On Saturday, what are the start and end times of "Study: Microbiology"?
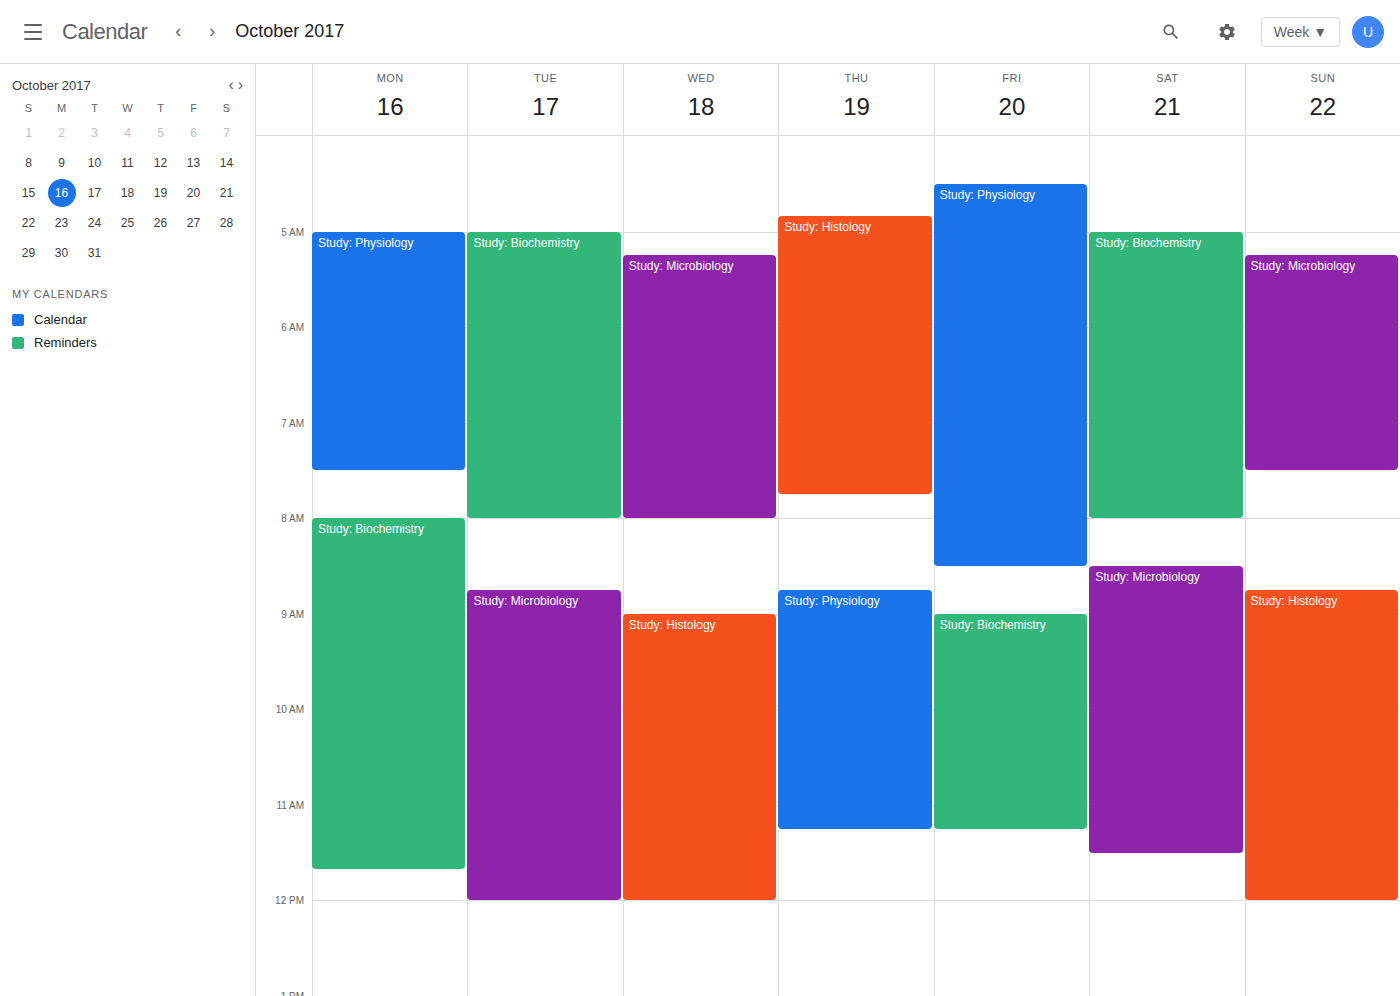
8:30 AM to 11:30 AM